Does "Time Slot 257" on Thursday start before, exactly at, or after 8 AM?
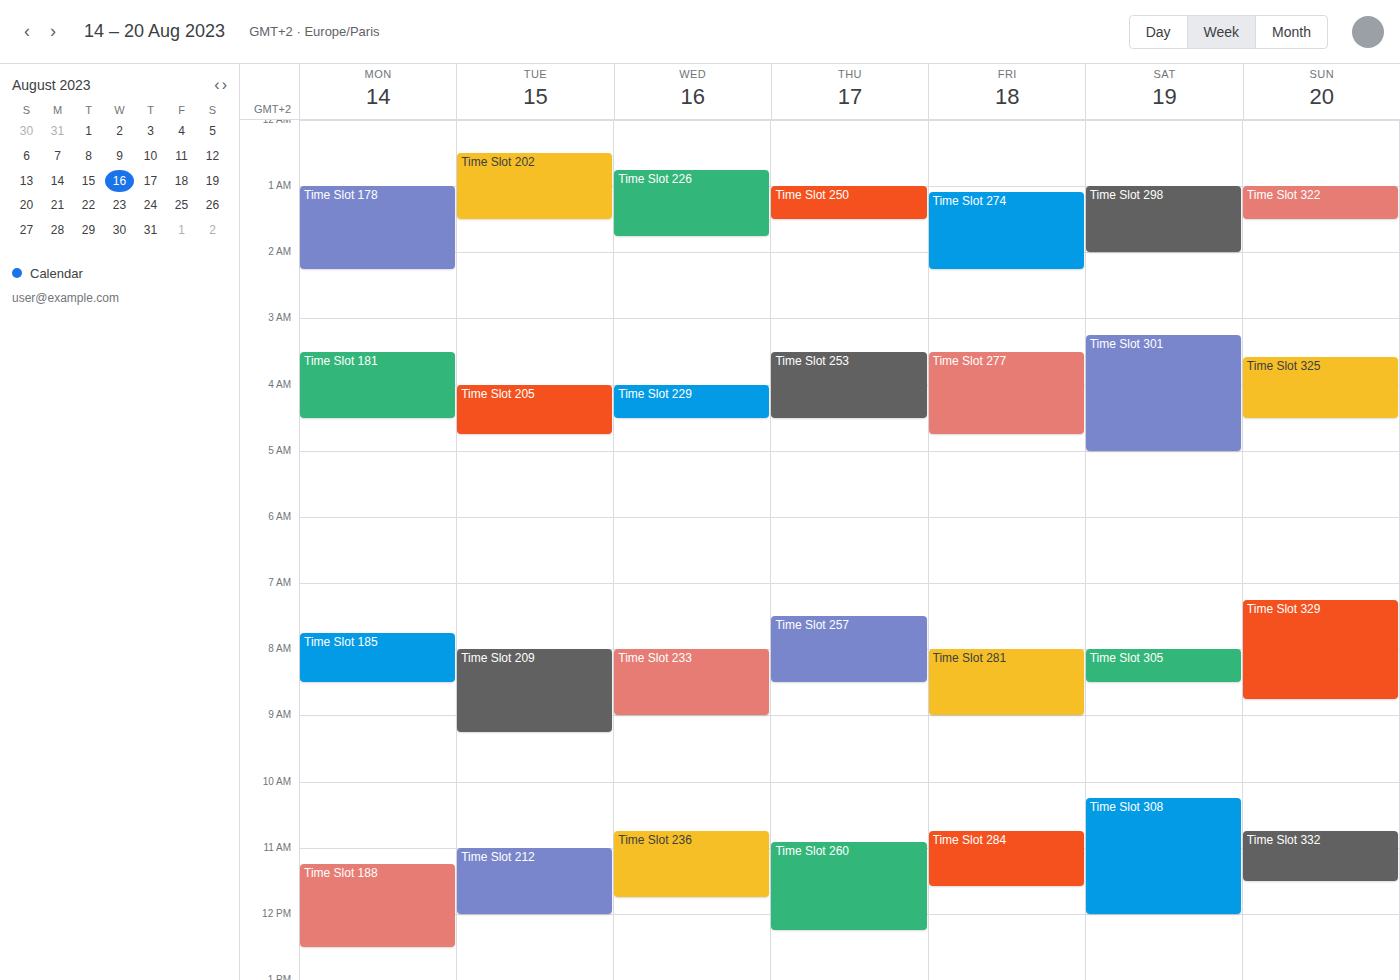
7:30 AM -- before 8 AM, 30 minutes above the 8 AM line.